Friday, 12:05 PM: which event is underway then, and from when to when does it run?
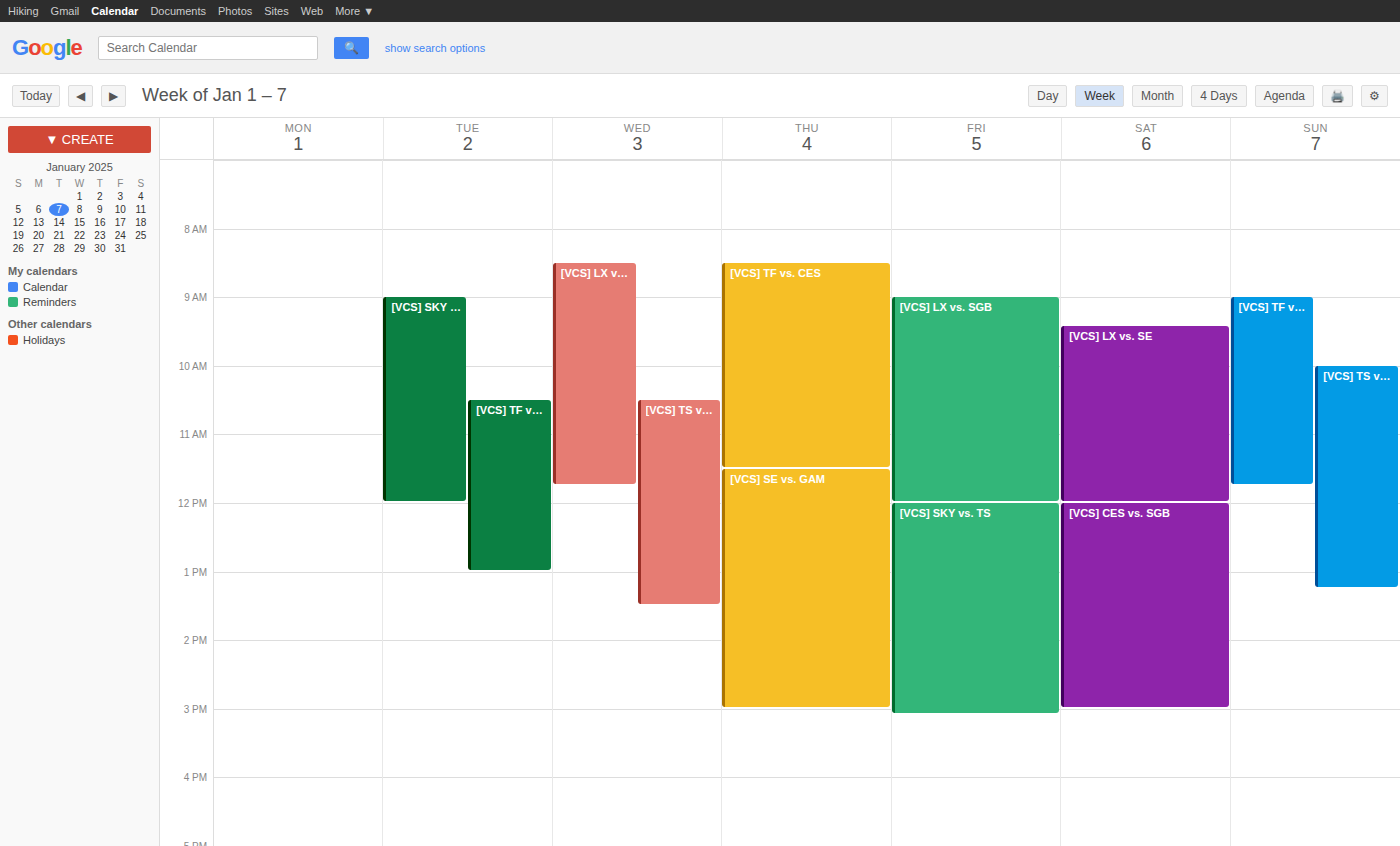
"[VCS] SKY vs. TS", 12:00 PM to 3:05 PM